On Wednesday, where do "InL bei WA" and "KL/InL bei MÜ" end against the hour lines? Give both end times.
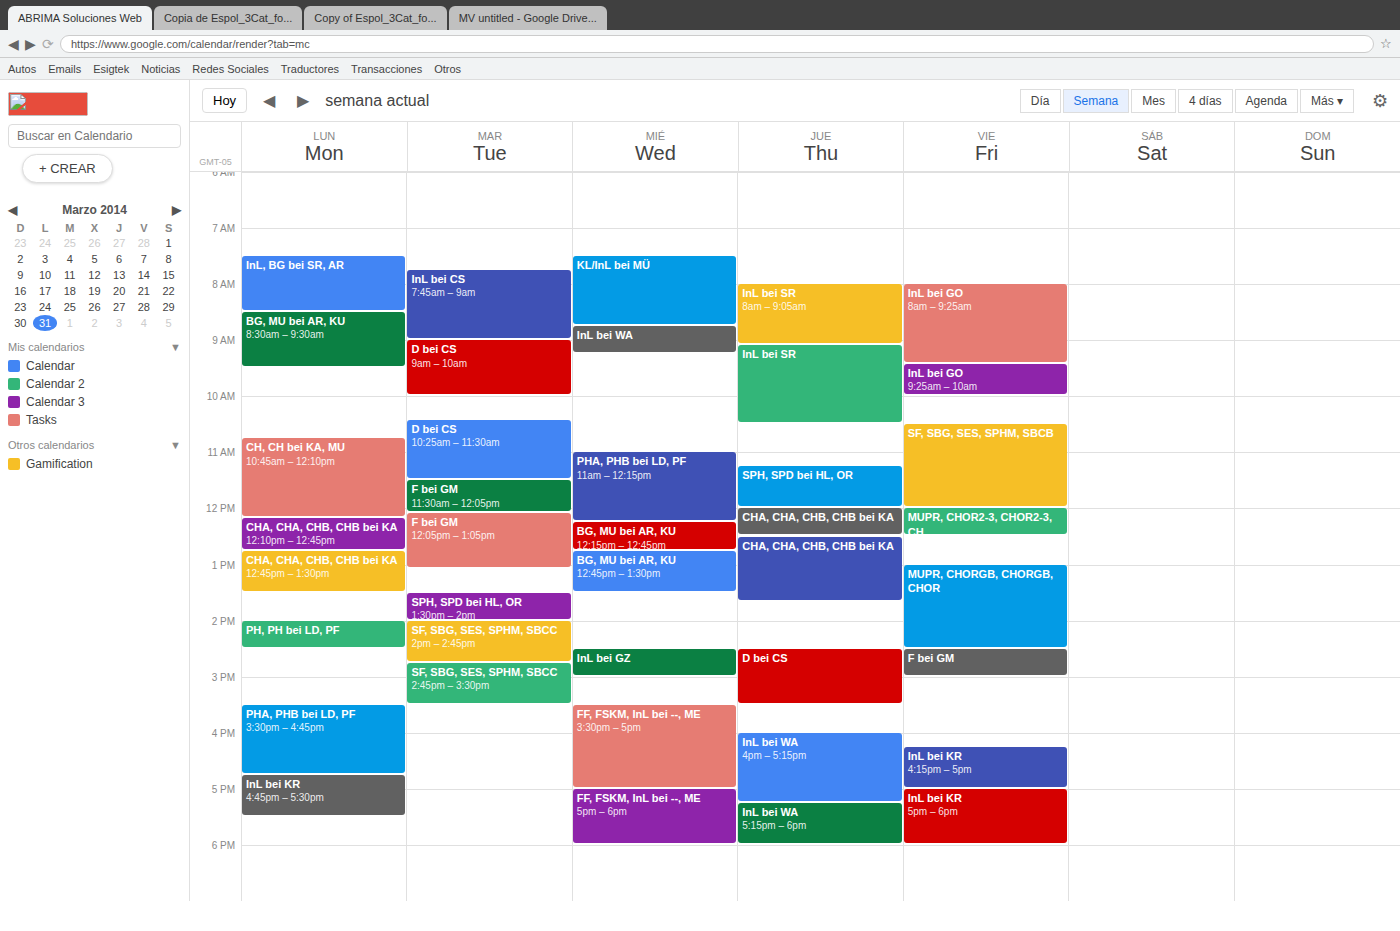
"InL bei WA": 9:15 AM, neither: a quarter of the way from the 9 AM line to the 10 AM line. "KL/InL bei MÜ": 8:45 AM, neither: three quarters of the way from the 8 AM line to the 9 AM line.